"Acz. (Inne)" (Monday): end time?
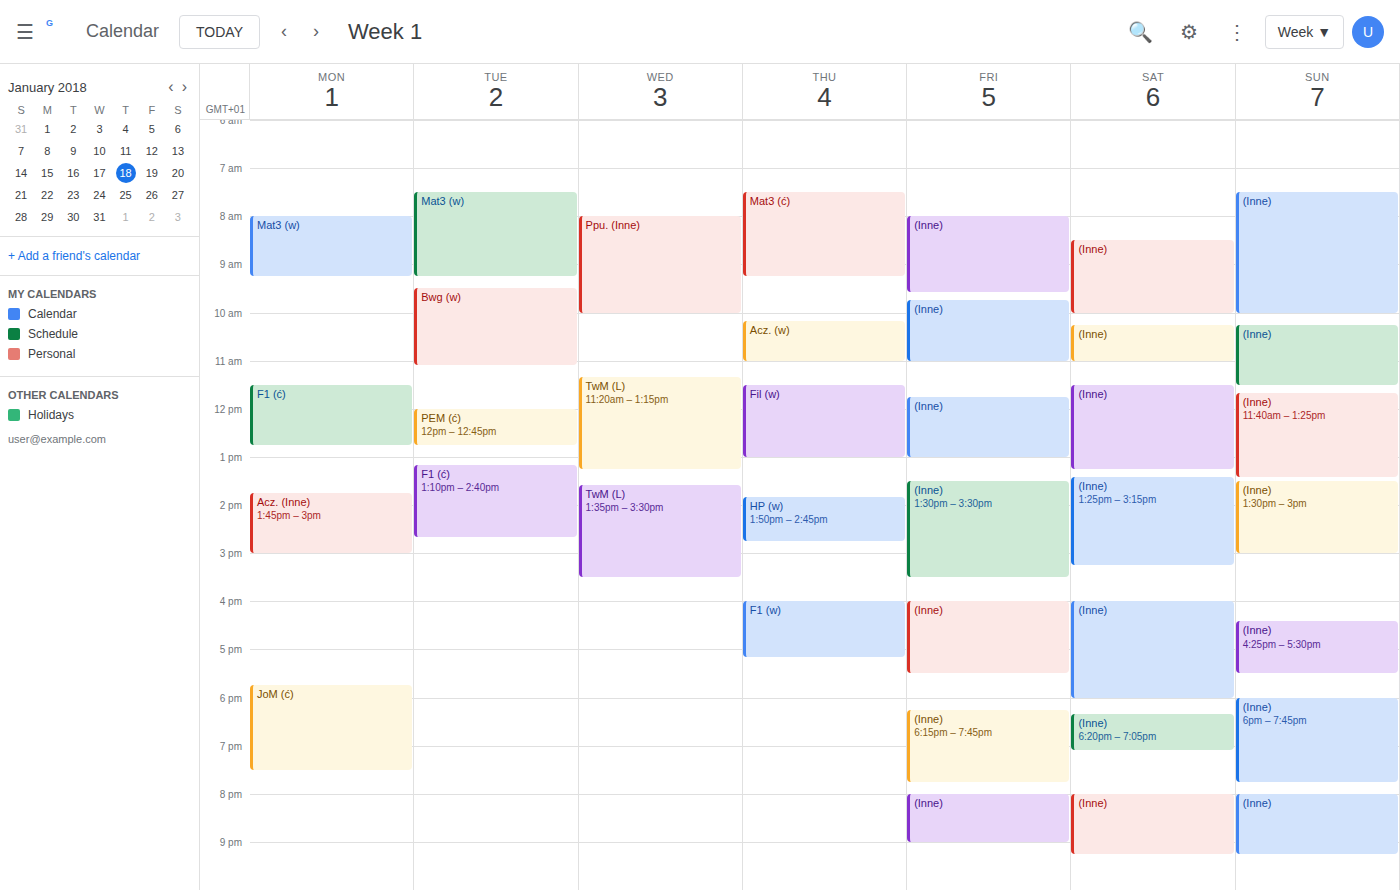
3:00 PM